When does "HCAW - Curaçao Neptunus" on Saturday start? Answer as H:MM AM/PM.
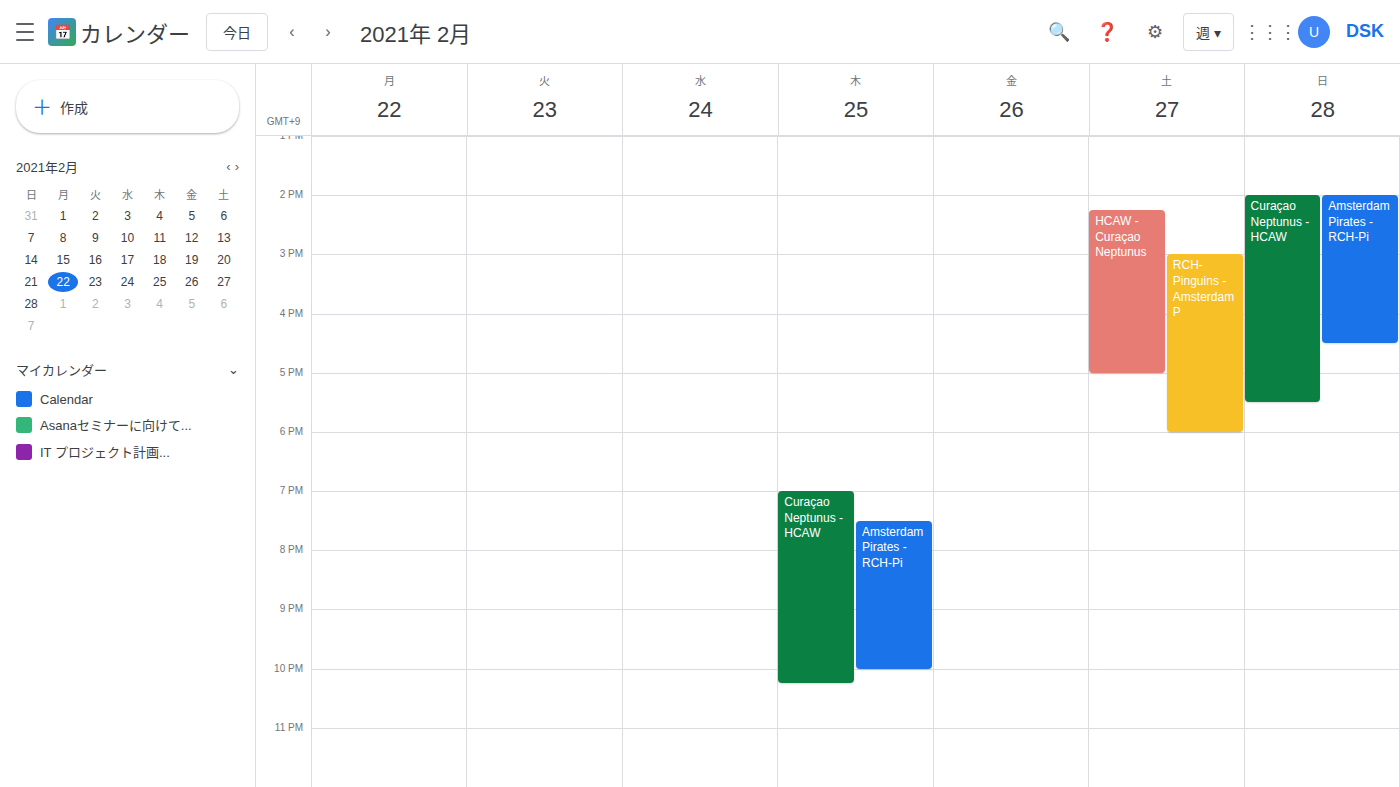
2:15 PM